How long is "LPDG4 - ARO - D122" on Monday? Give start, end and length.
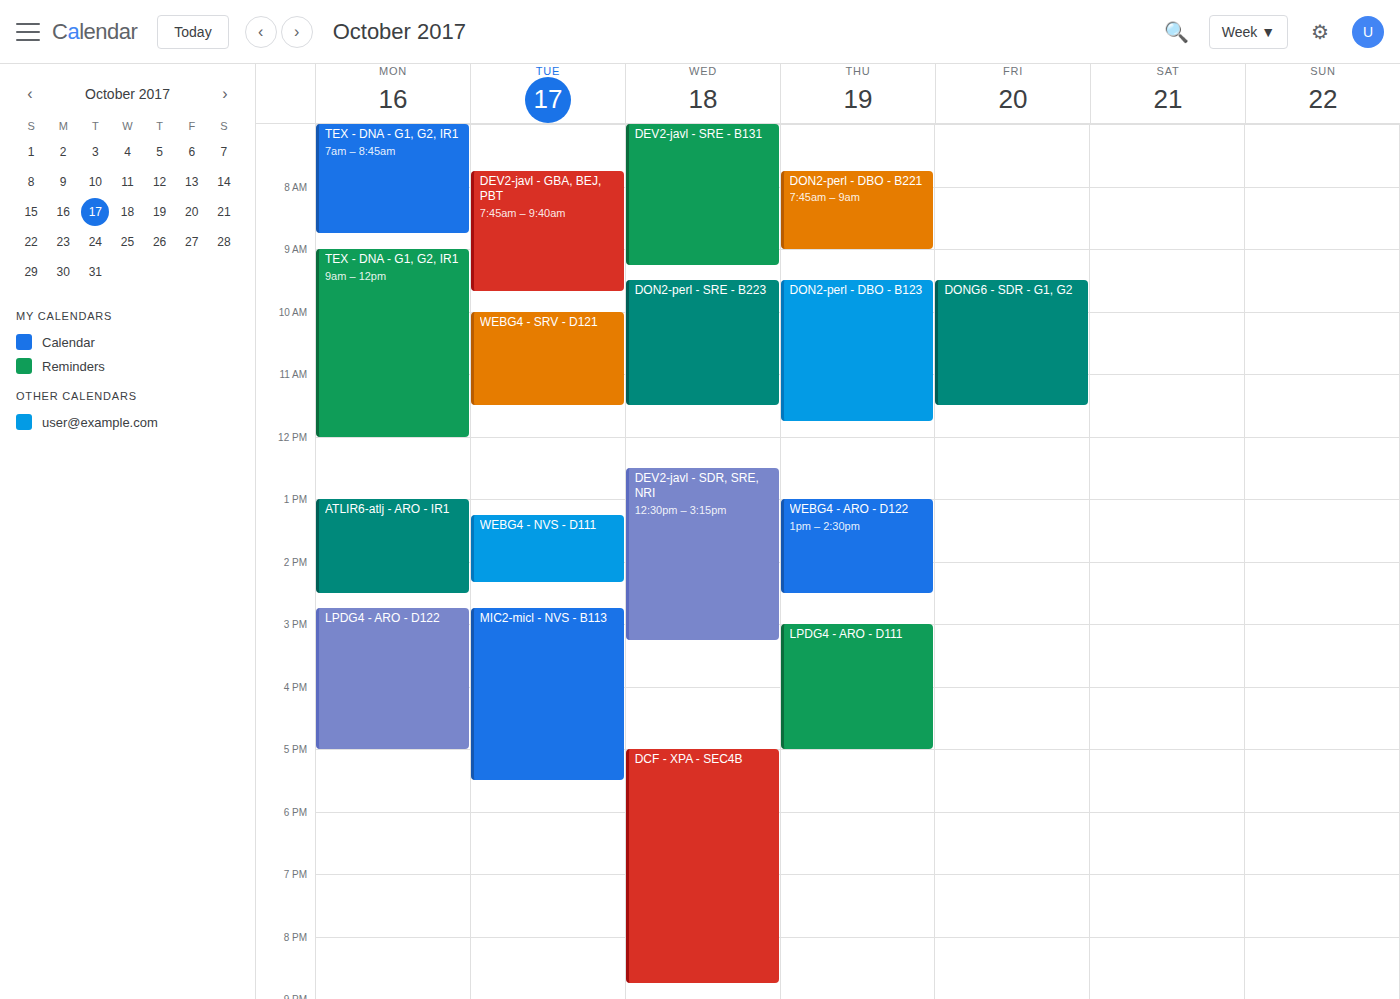
2:45 PM to 5:00 PM, 2 hours 15 minutes